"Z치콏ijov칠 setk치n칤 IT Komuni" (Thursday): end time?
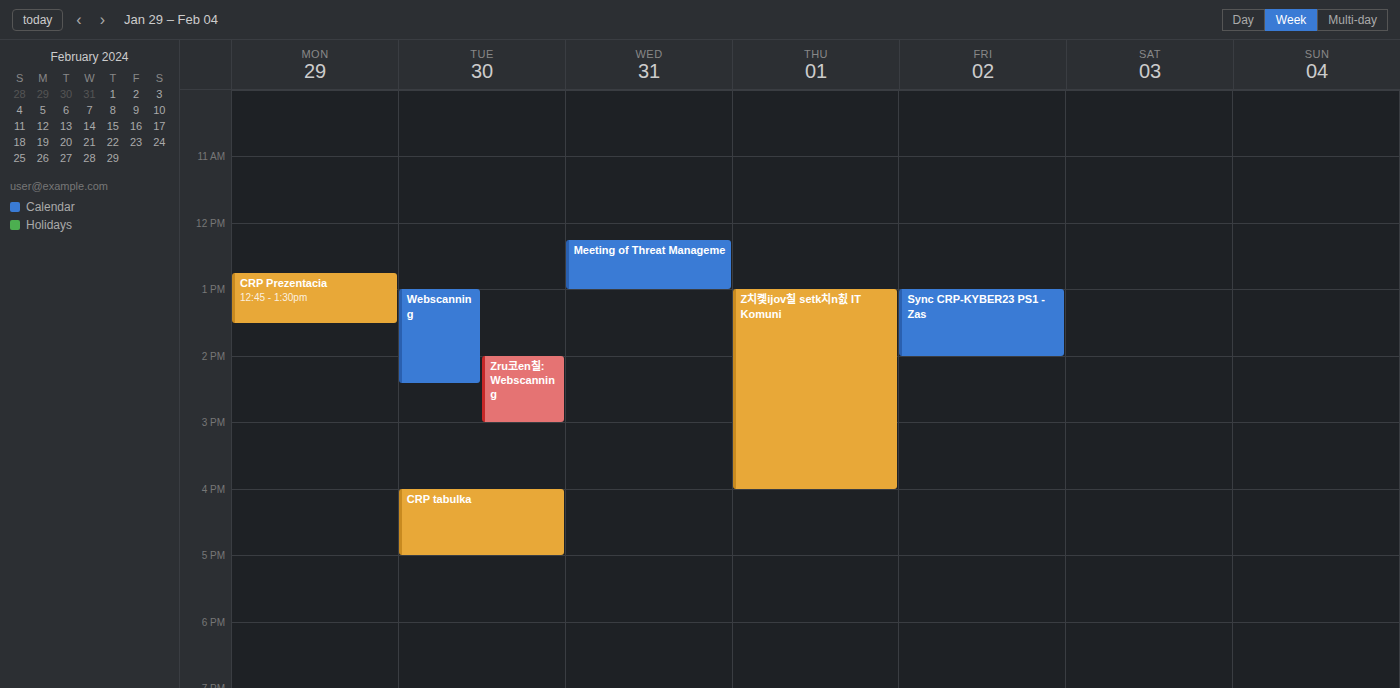
4:00 PM